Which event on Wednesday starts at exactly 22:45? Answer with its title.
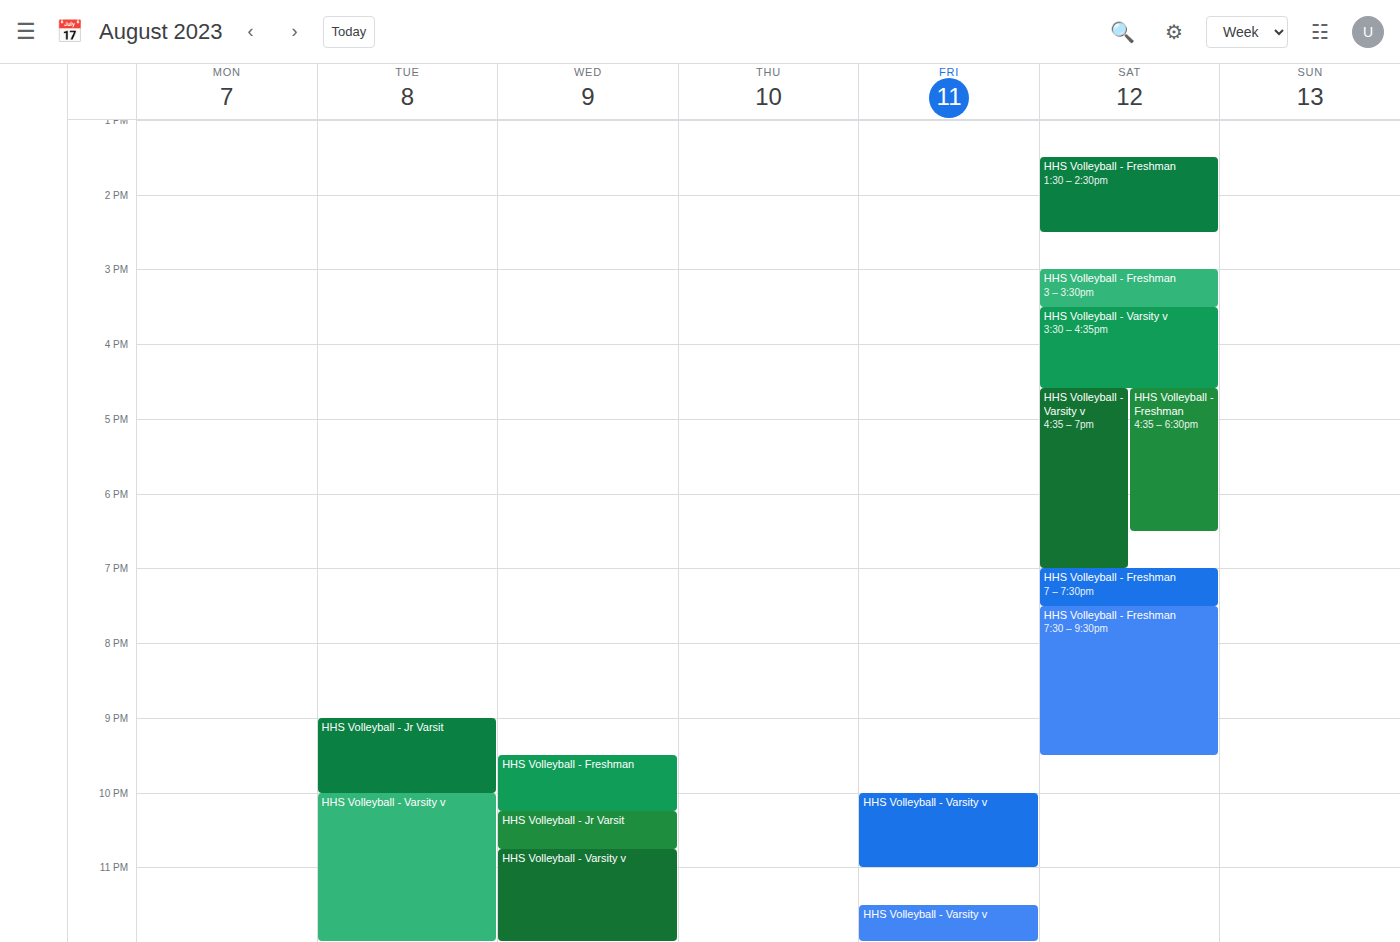
"HHS Volleyball - Varsity v"